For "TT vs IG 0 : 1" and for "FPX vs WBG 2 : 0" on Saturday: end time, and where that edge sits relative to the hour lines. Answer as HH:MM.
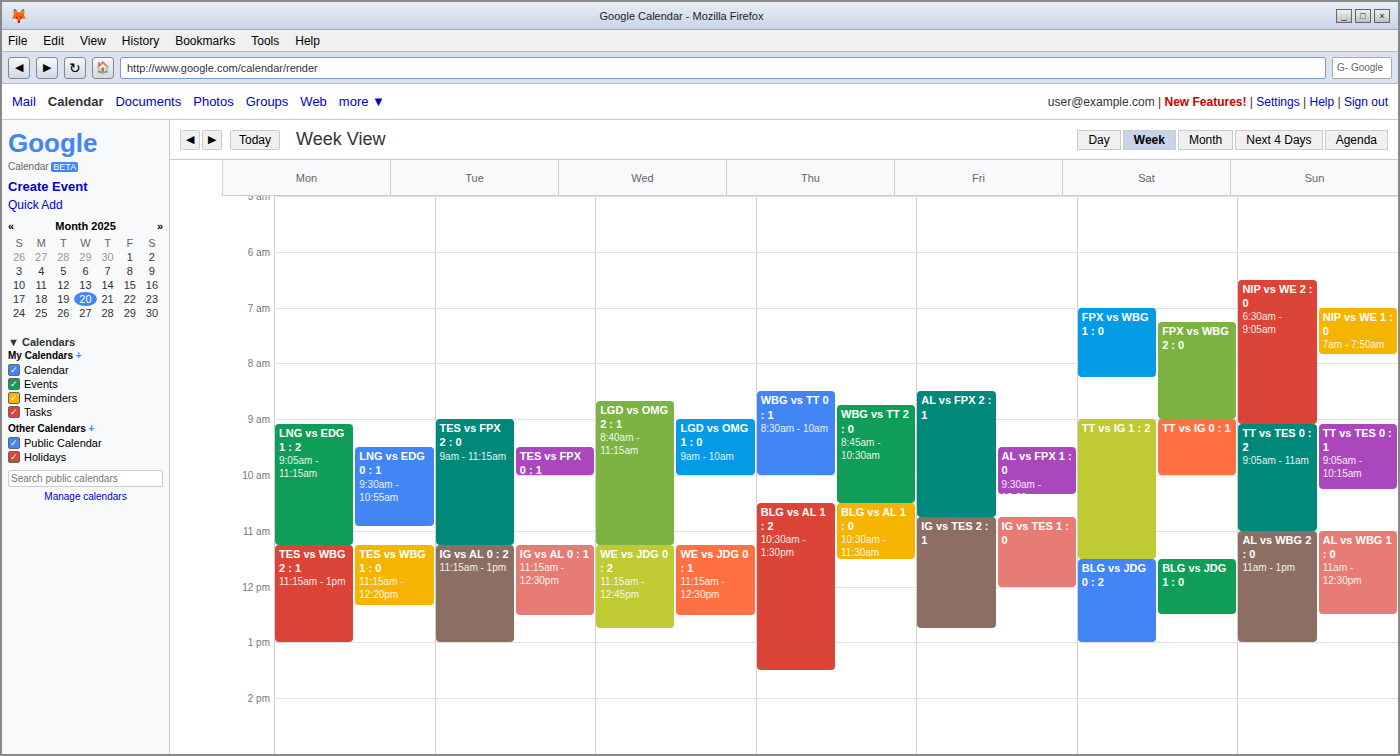
"TT vs IG 0 : 1": 10:00, exactly on the 10:00 line. "FPX vs WBG 2 : 0": 09:00, exactly on the 09:00 line.